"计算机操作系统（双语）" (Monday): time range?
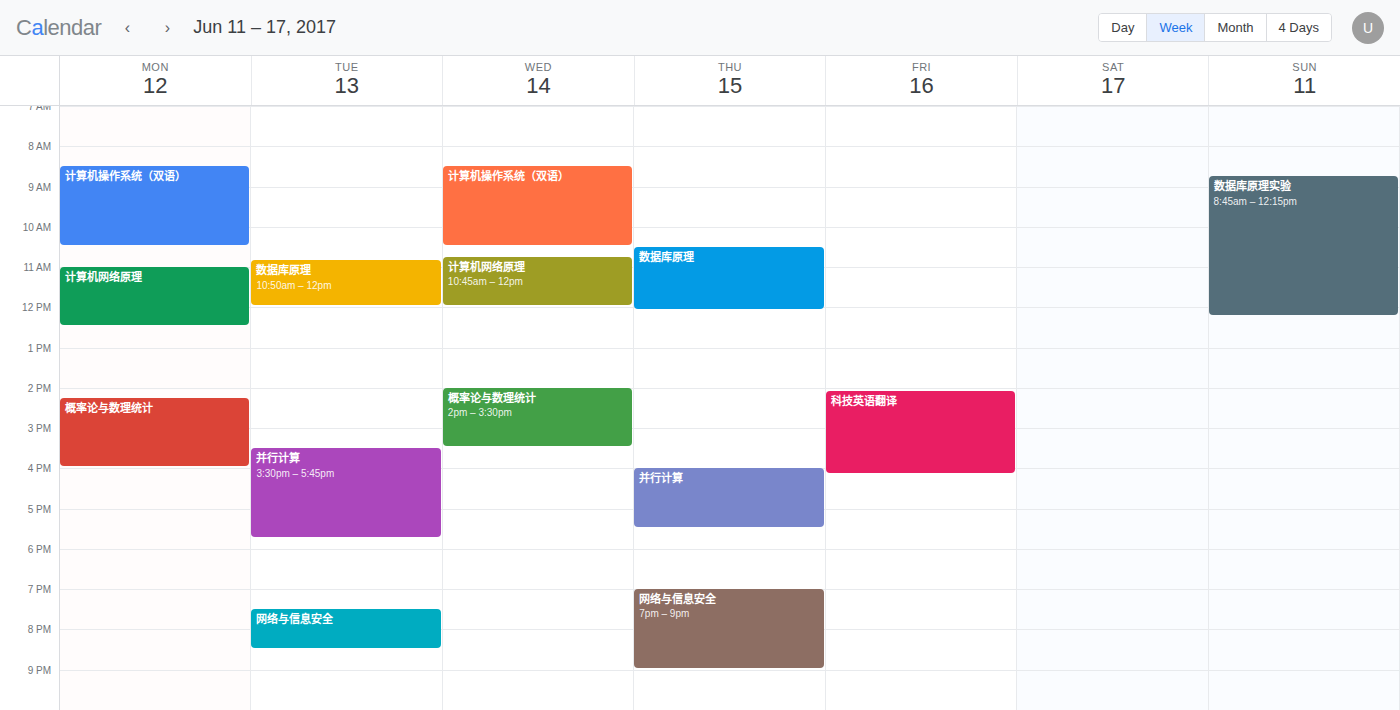
8:30 AM to 10:30 AM